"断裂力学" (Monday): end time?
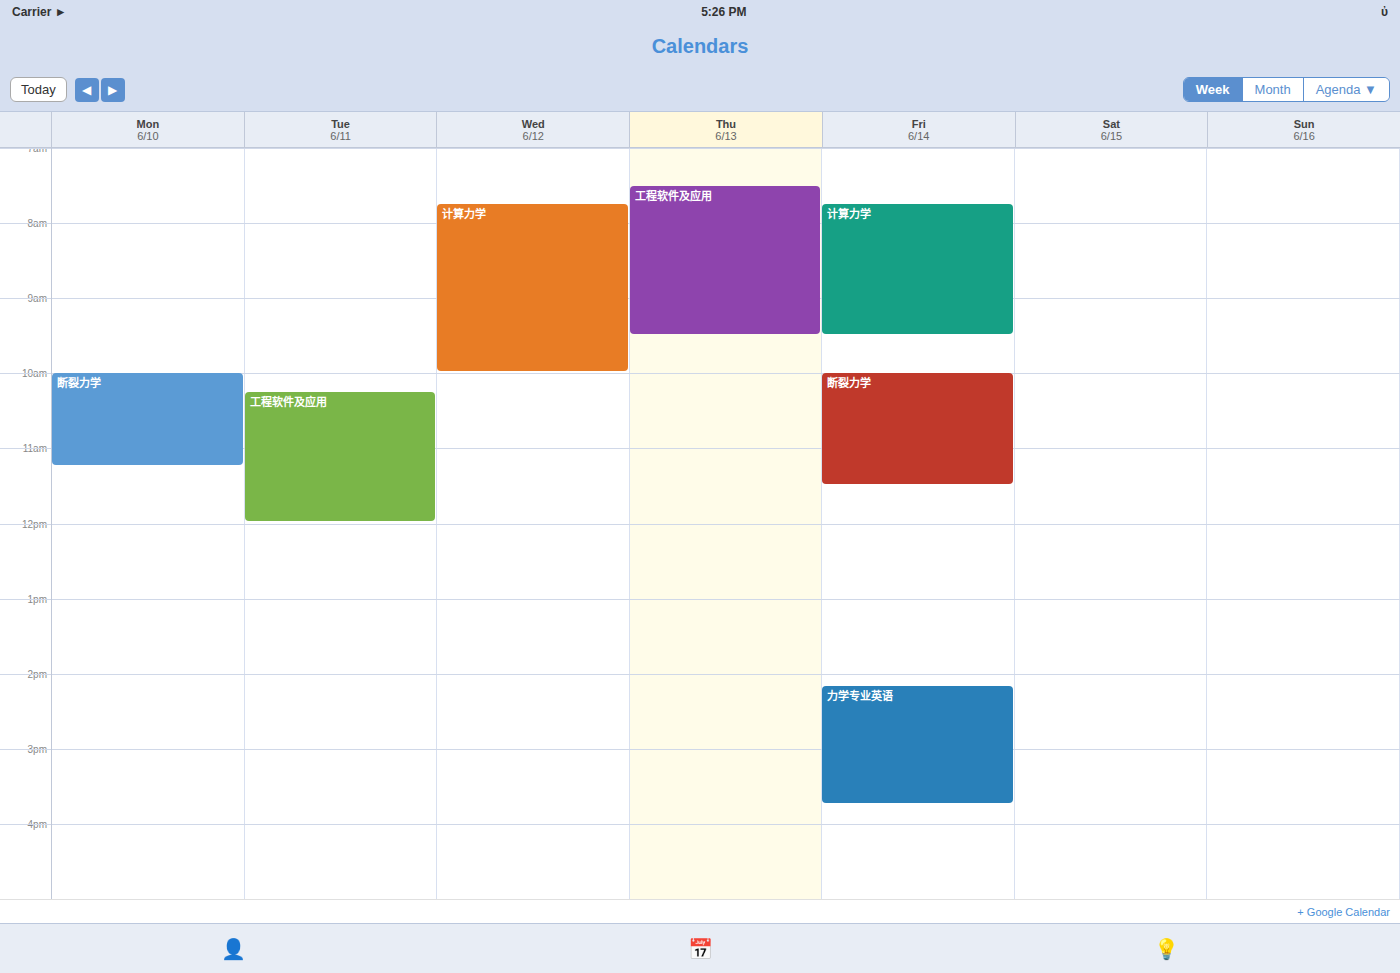
11:15 AM